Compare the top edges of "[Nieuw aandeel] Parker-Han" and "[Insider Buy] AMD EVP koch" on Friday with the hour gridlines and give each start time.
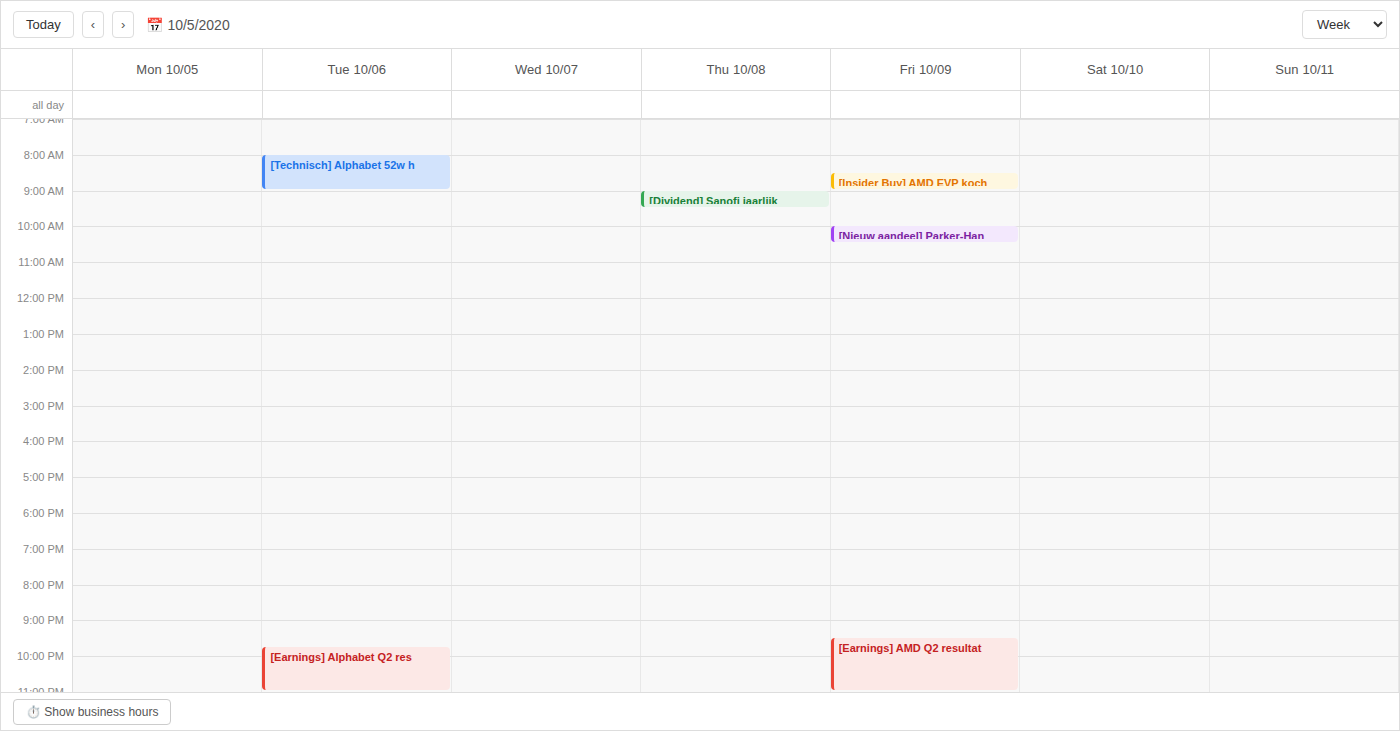
"[Nieuw aandeel] Parker-Han": 10:00 AM, exactly on the 10 AM line. "[Insider Buy] AMD EVP koch": 8:30 AM, halfway between the 8 AM and 9 AM lines.